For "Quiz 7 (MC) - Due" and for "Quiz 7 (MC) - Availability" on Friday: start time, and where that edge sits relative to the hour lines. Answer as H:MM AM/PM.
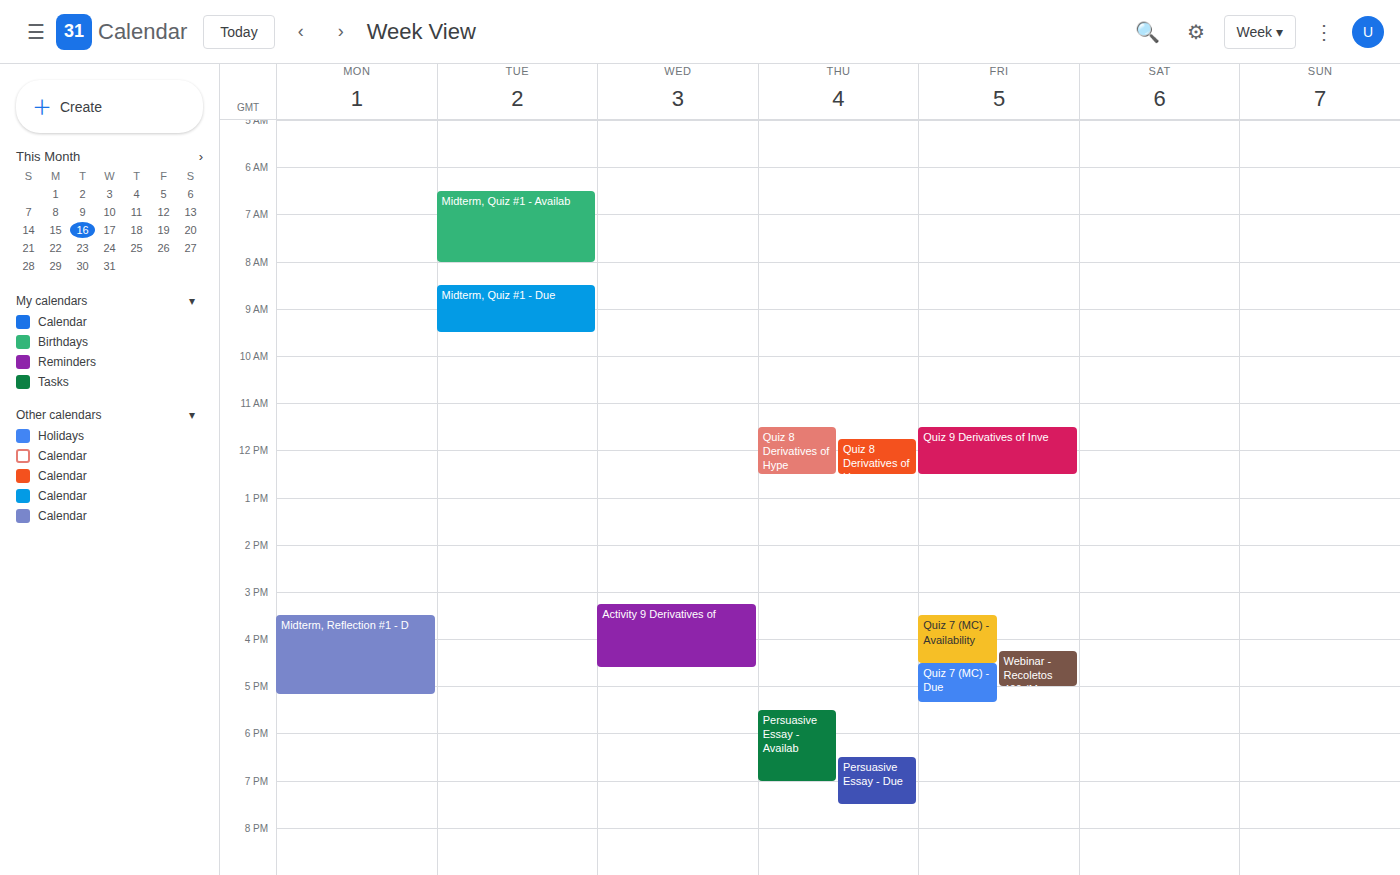
"Quiz 7 (MC) - Due": 4:30 PM, halfway between the 4 PM and 5 PM lines. "Quiz 7 (MC) - Availability": 3:30 PM, halfway between the 3 PM and 4 PM lines.